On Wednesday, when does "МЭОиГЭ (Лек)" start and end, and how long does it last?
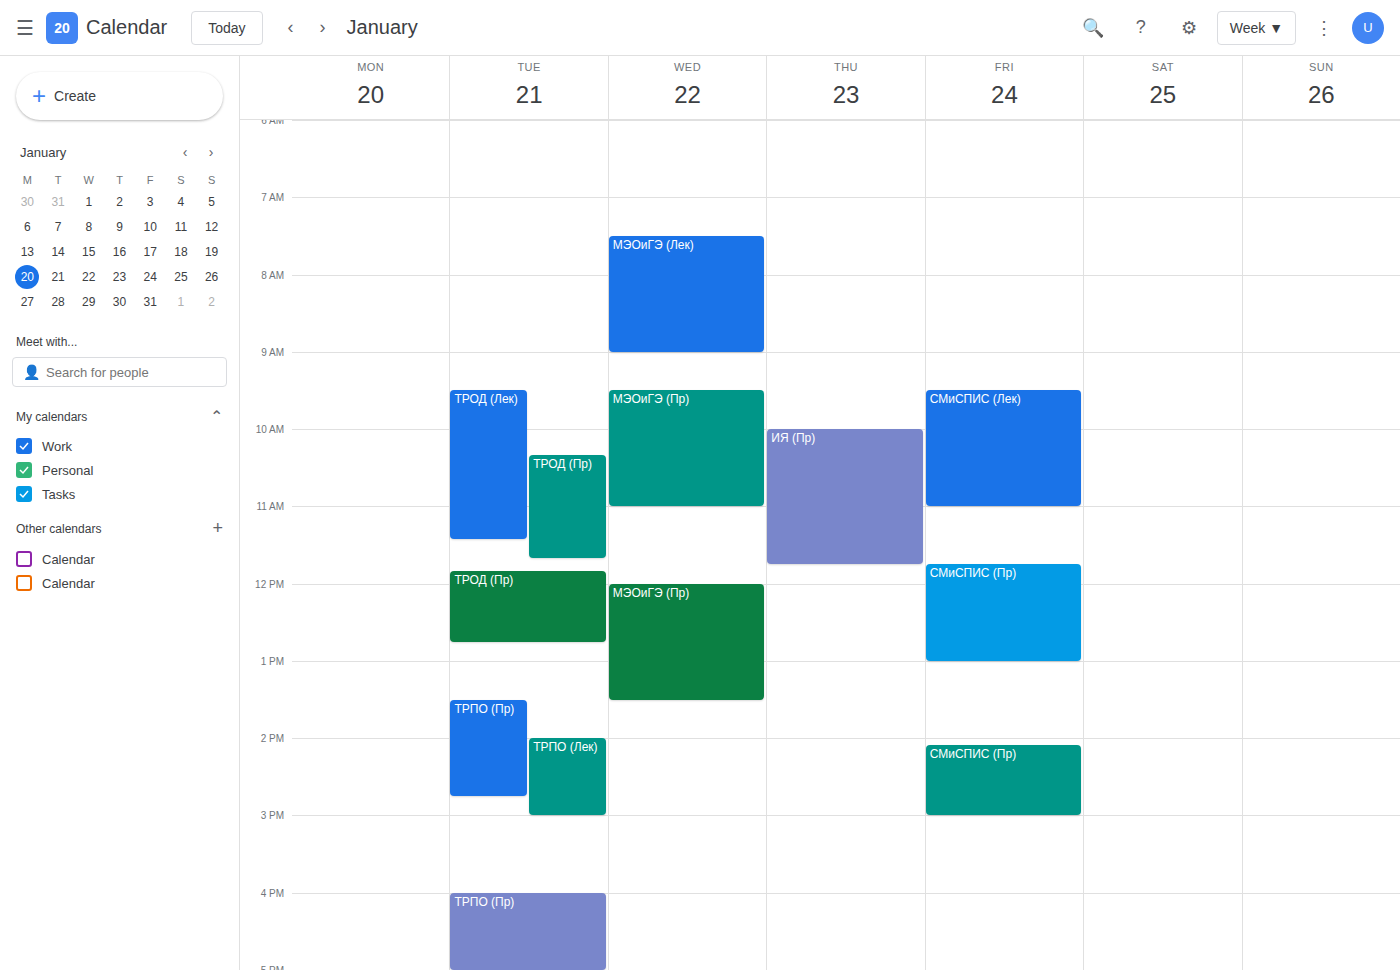
7:30 AM to 9:00 AM, 1 hour 30 minutes